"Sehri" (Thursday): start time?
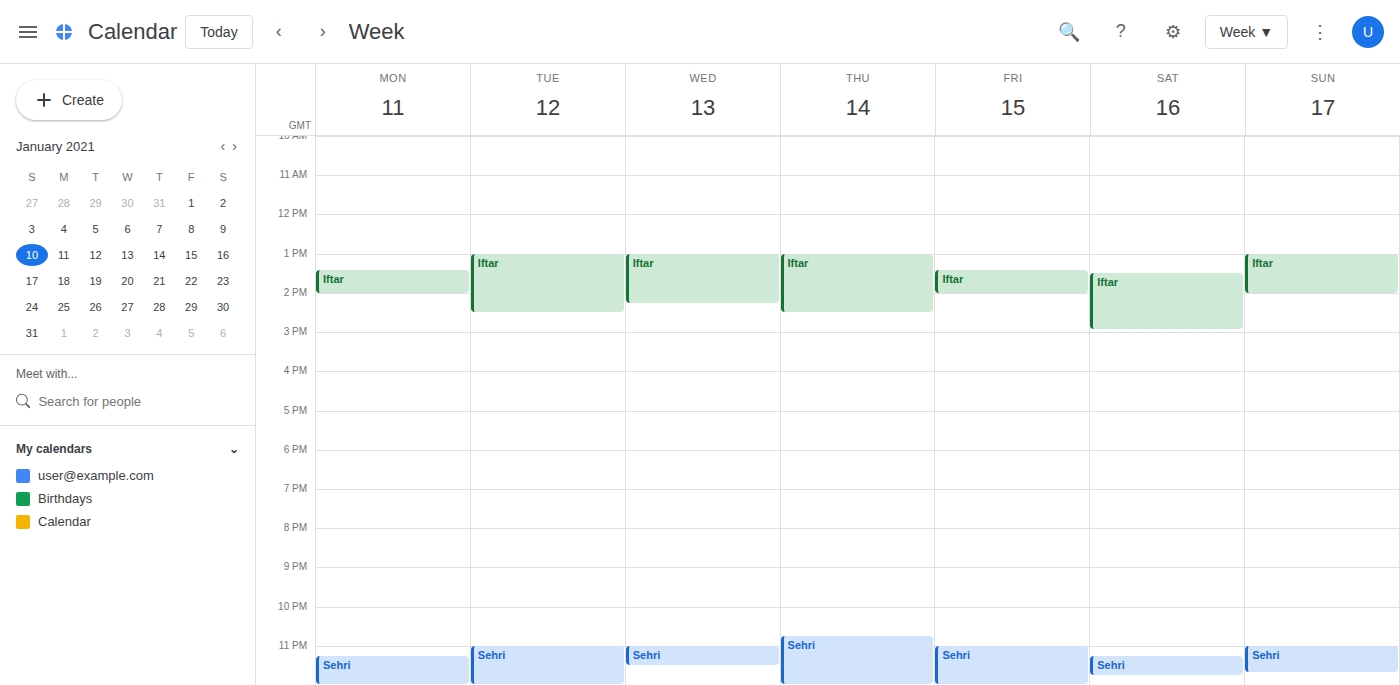
10:45 PM